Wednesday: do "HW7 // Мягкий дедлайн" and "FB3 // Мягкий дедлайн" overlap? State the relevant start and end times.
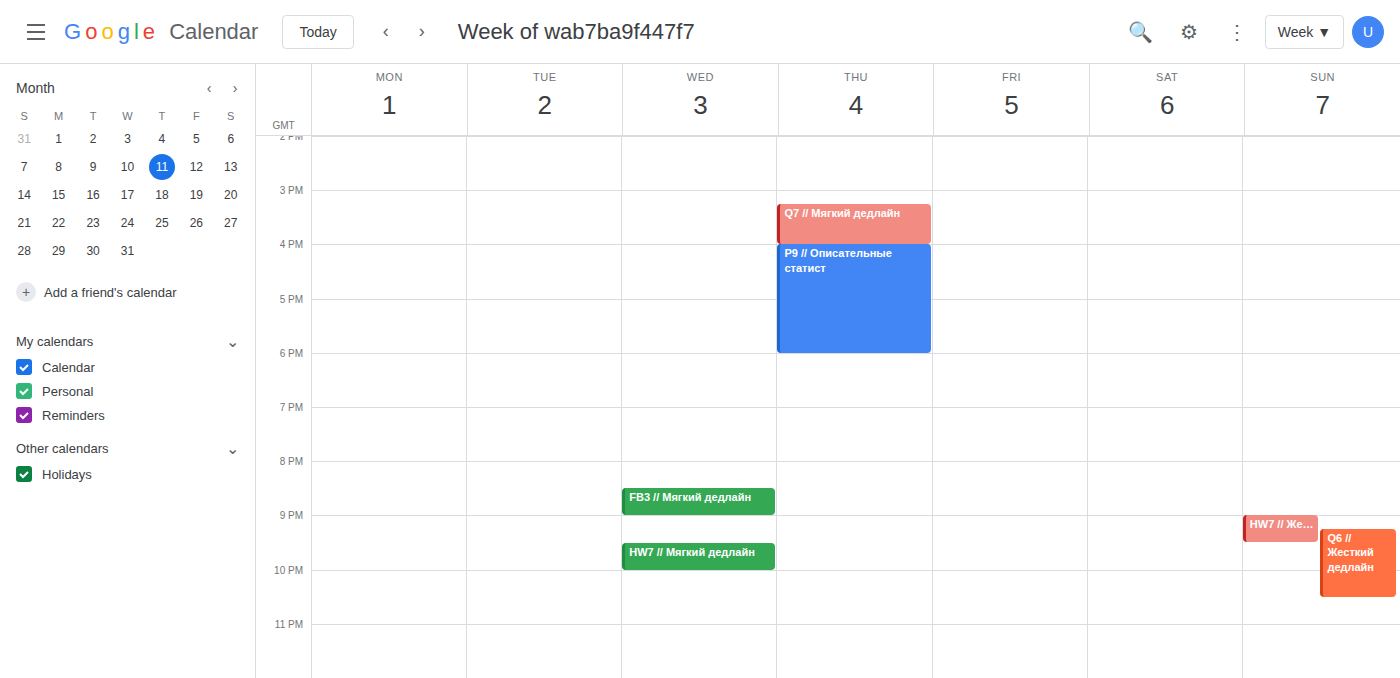
"FB3 // Мягкий дедлайн" ends at 9:00 PM and "HW7 // Мягкий дедлайн" starts at 9:30 PM -- no overlap.